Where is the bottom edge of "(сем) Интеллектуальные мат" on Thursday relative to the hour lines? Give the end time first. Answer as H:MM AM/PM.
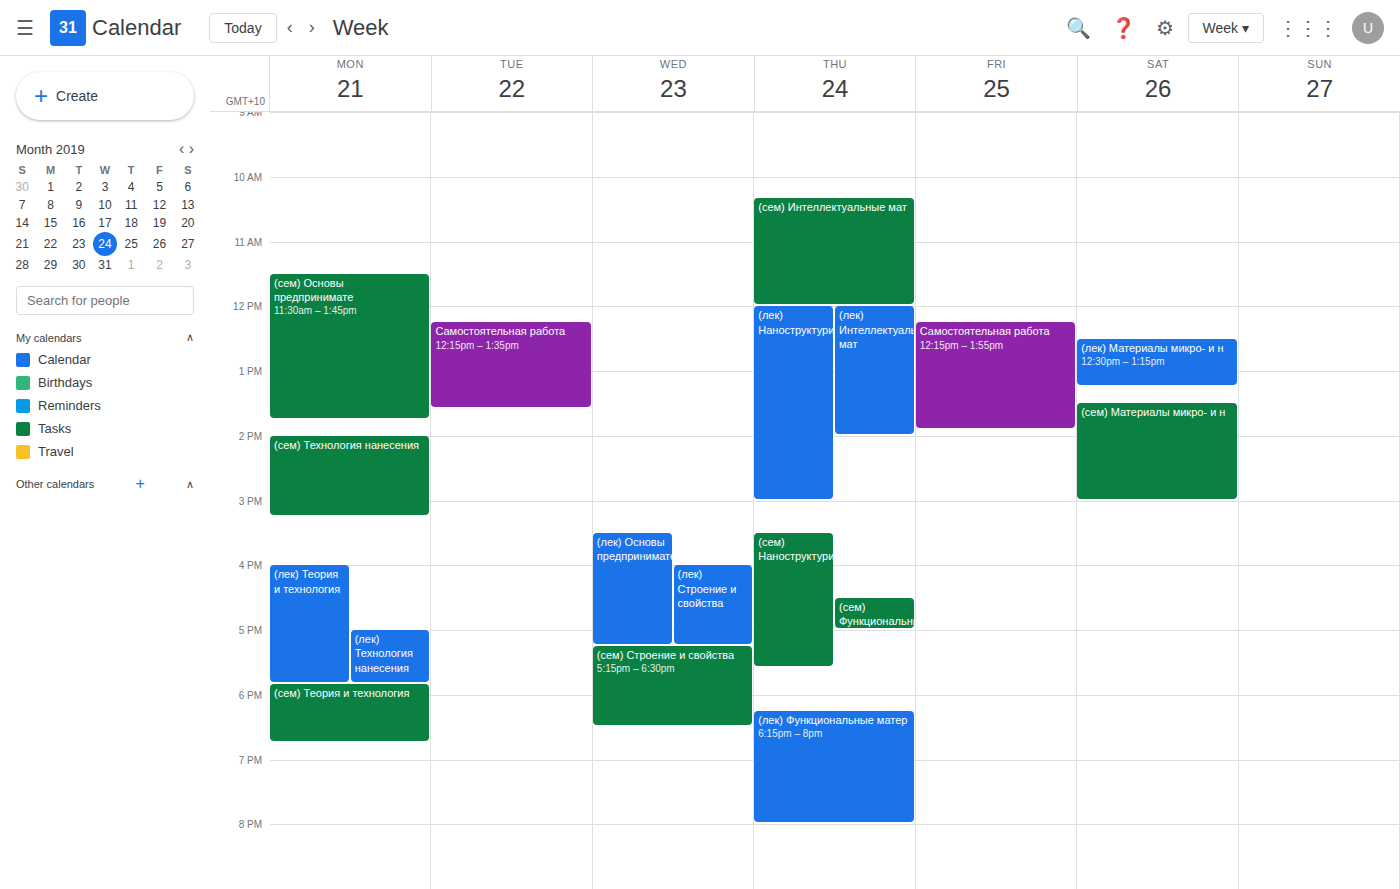
12:00 PM -- exactly on the 12 PM line.